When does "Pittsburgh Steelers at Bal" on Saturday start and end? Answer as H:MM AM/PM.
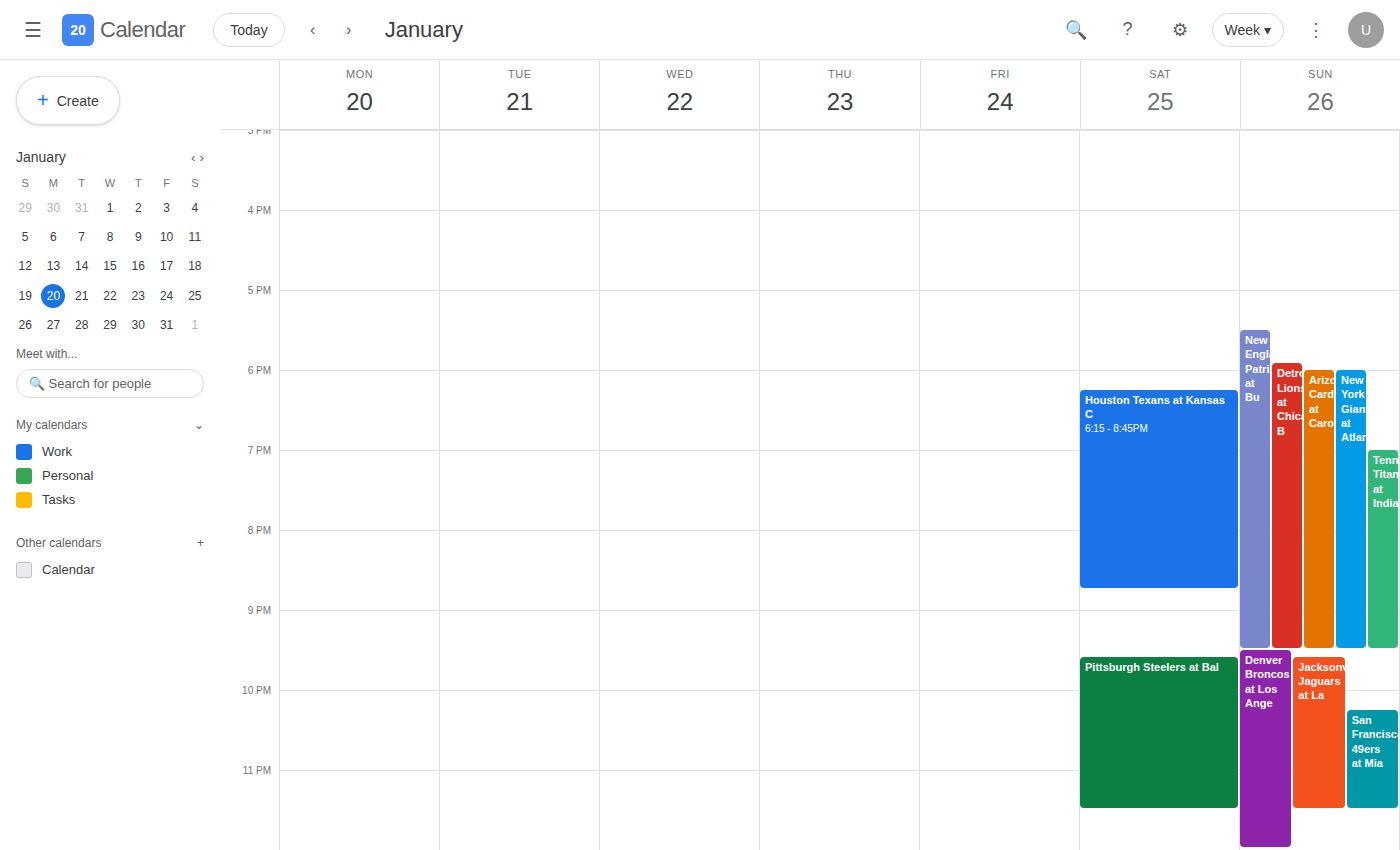
9:35 PM to 11:30 PM